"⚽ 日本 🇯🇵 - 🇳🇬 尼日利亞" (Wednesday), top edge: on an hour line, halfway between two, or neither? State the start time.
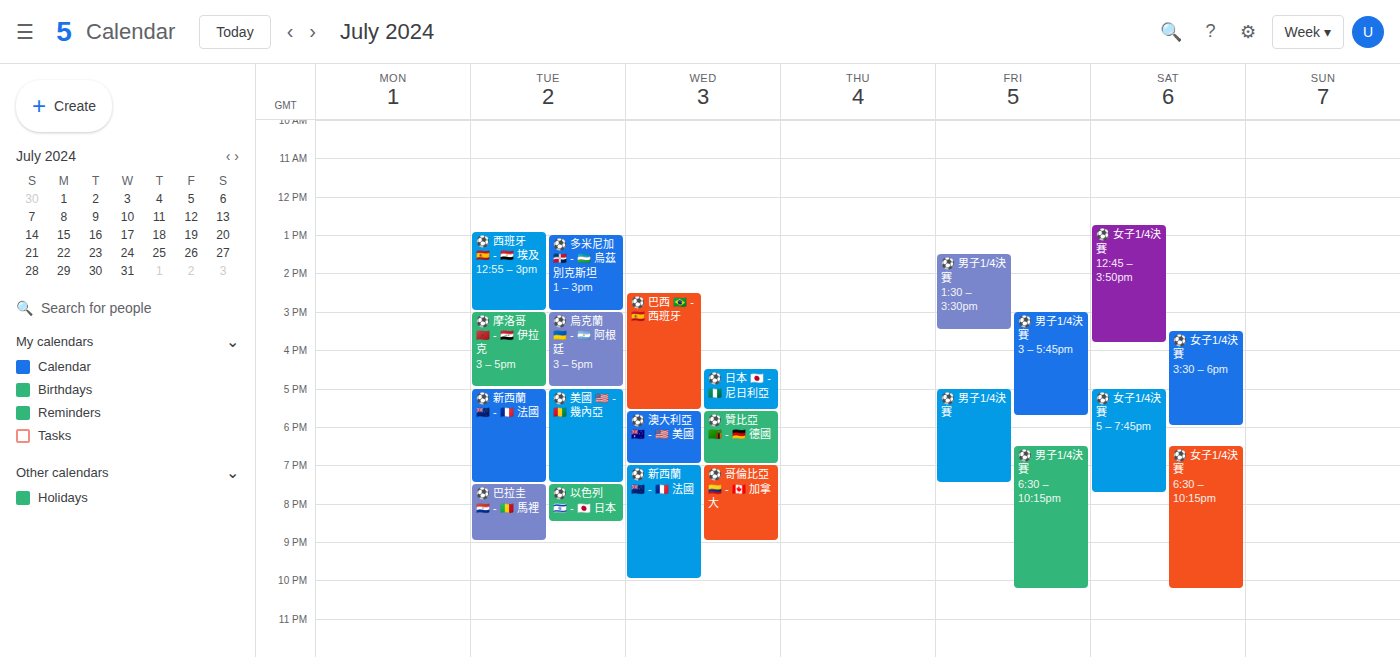
4:30 PM -- halfway between the 4 PM and 5 PM lines.